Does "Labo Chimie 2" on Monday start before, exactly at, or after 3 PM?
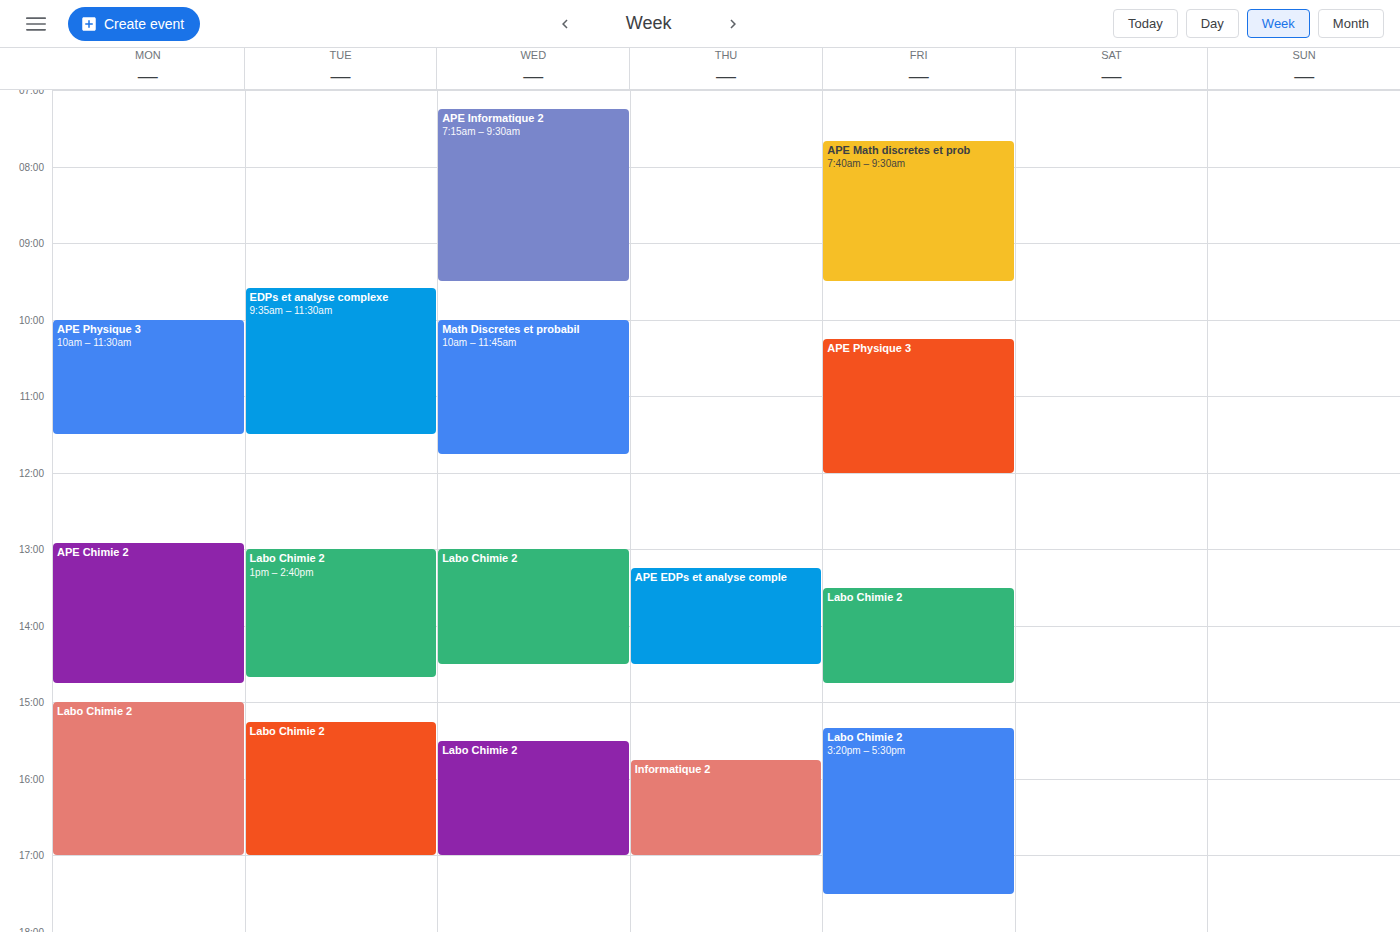
3:00 PM -- exactly at 3 PM, on the 3 PM line.